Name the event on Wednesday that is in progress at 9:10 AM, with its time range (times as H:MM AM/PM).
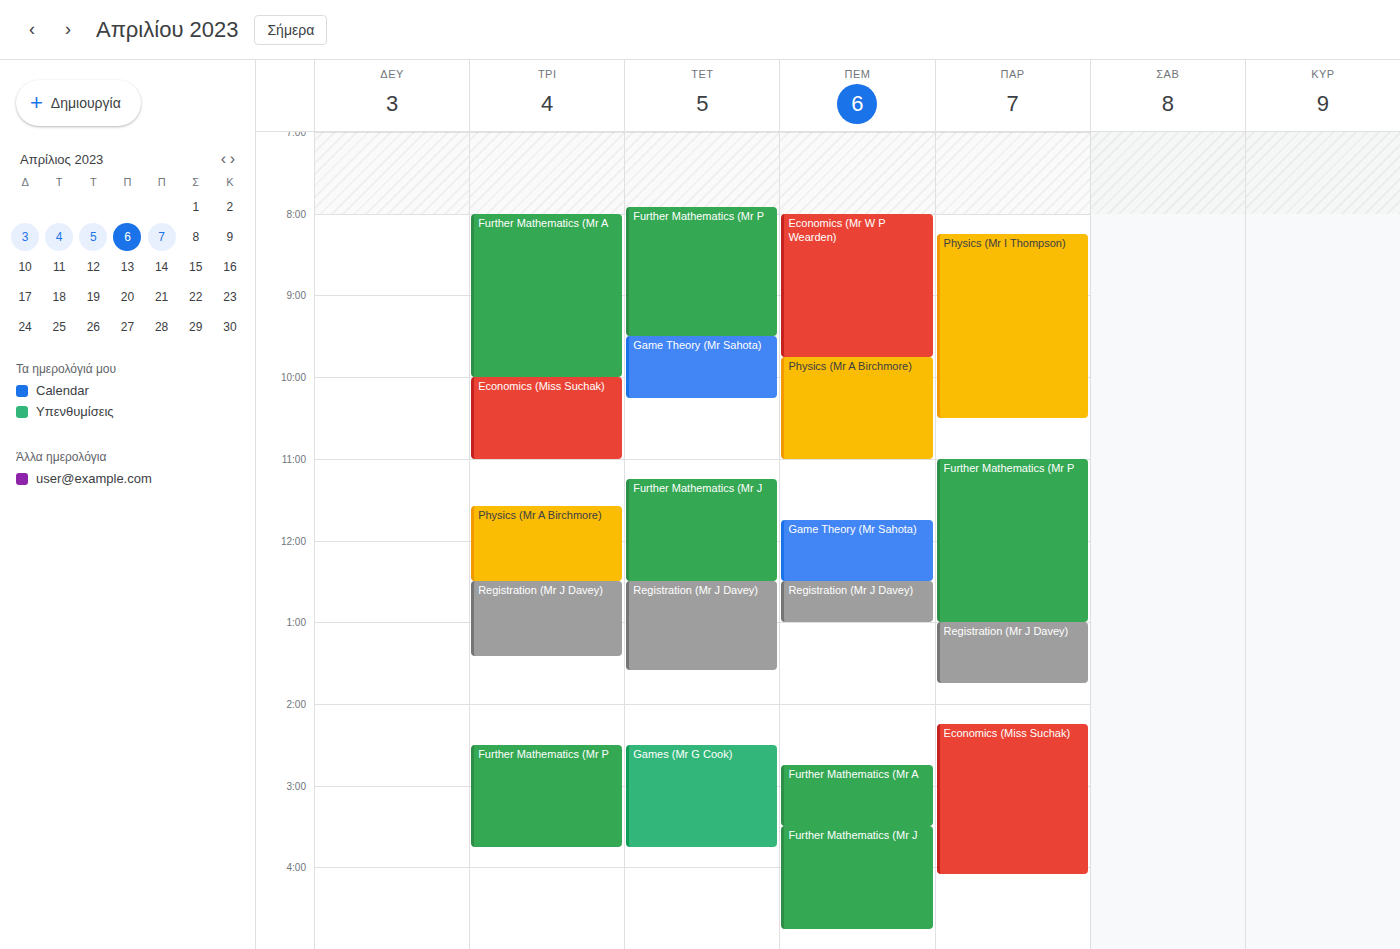
"Further Mathematics (Mr P", 7:55 AM to 9:30 AM